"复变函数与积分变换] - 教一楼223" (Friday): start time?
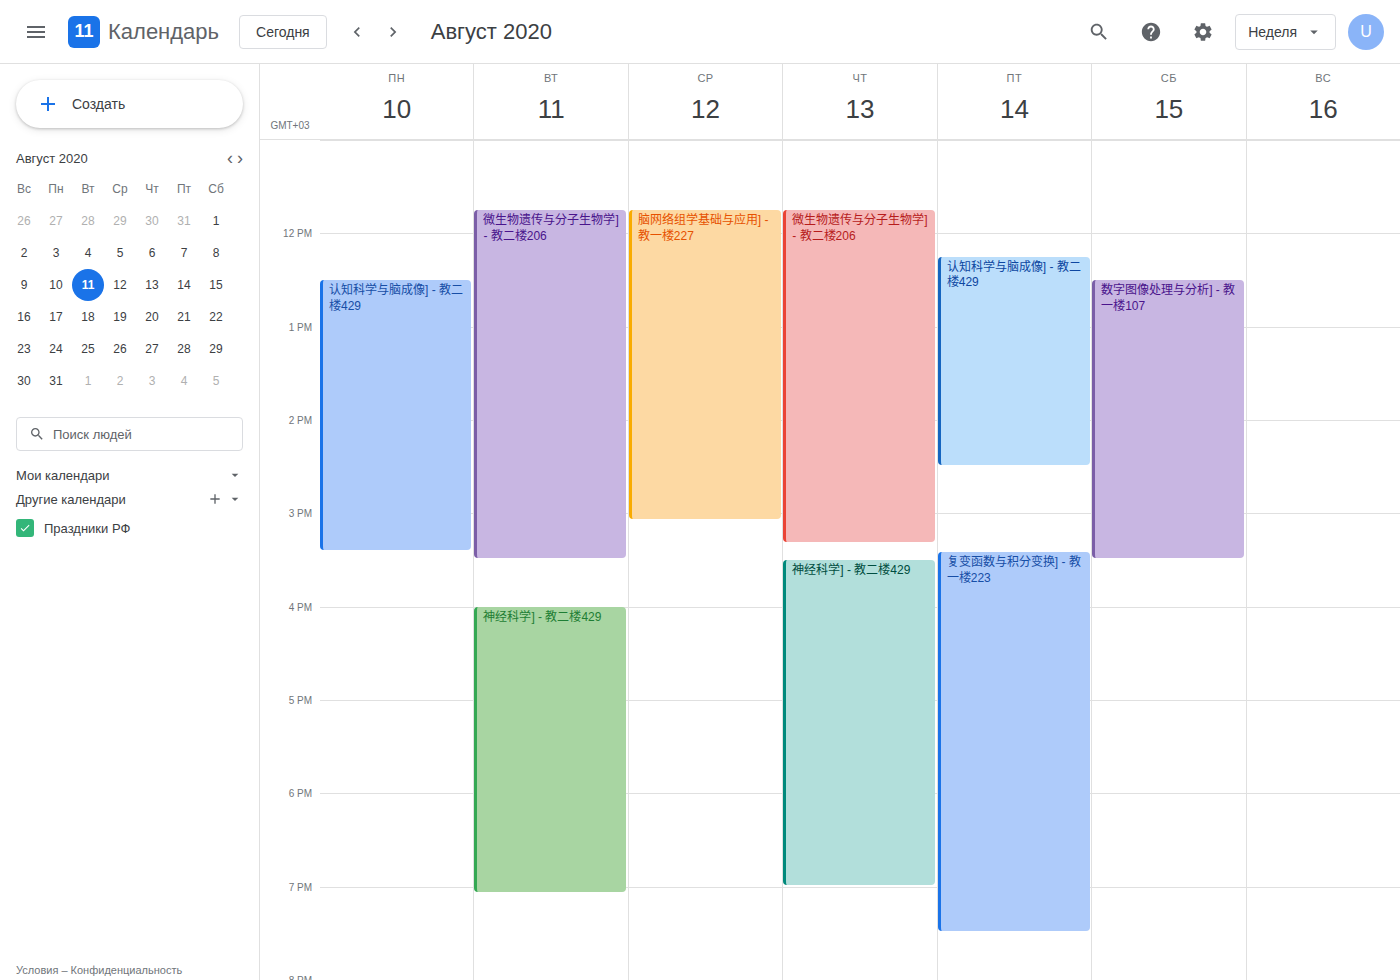
3:25 PM